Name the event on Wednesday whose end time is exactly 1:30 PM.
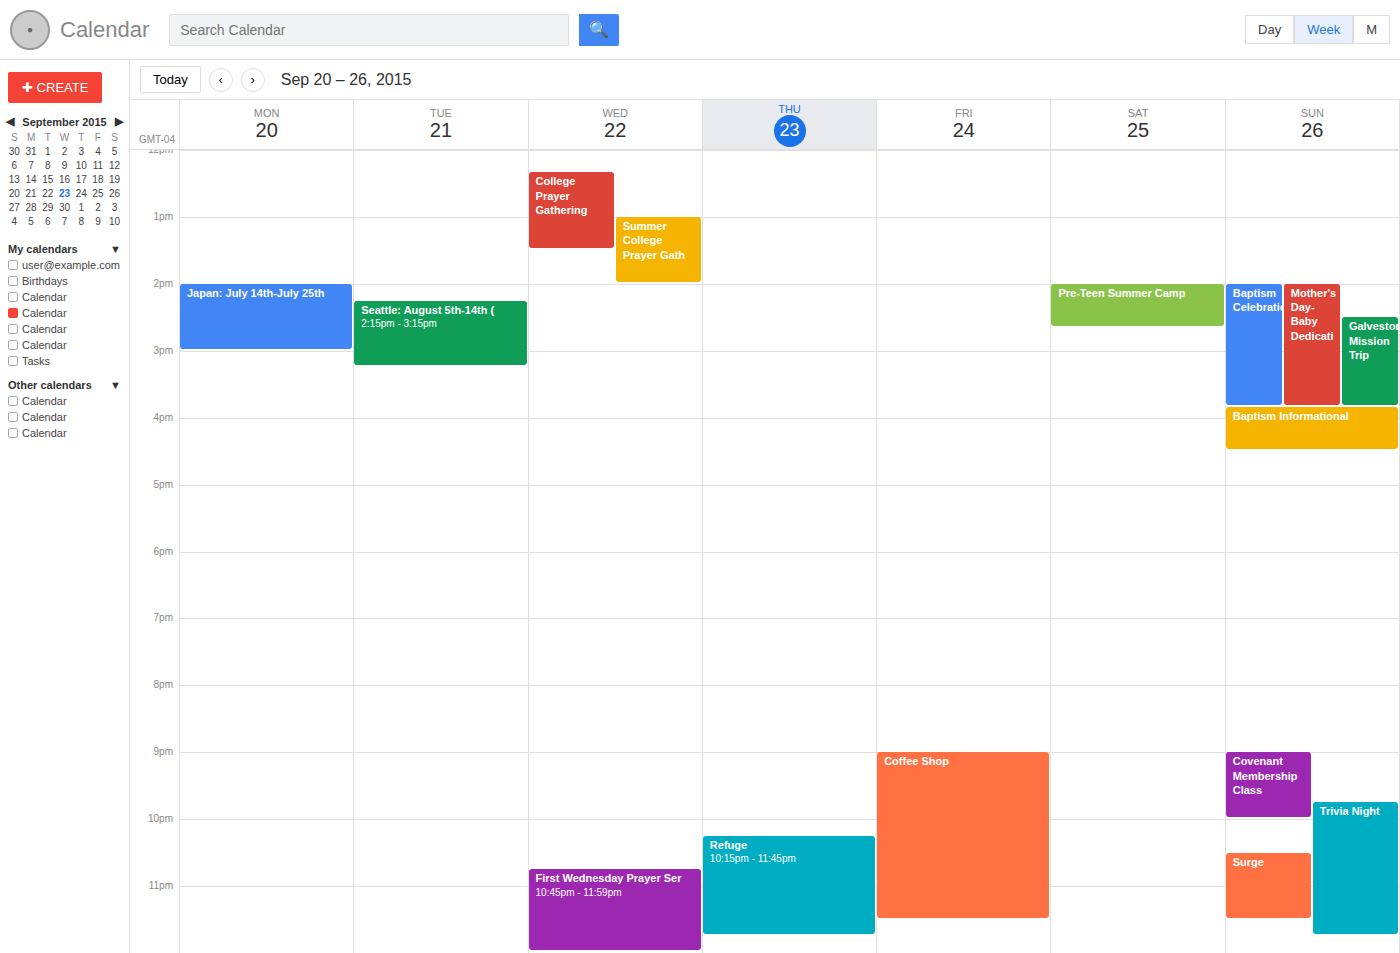
"College Prayer Gathering"